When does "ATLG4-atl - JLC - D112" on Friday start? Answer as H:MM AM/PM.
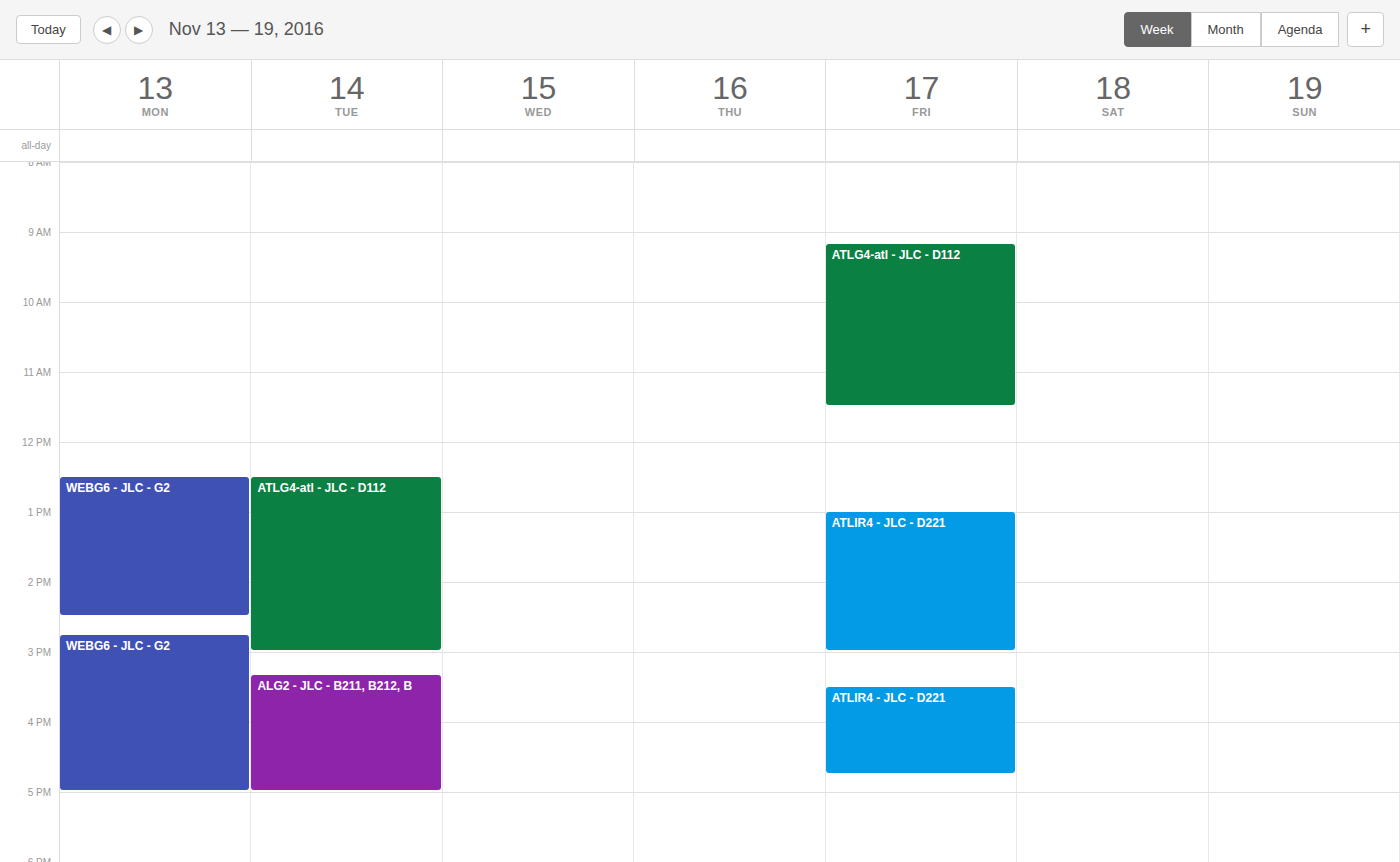
9:10 AM